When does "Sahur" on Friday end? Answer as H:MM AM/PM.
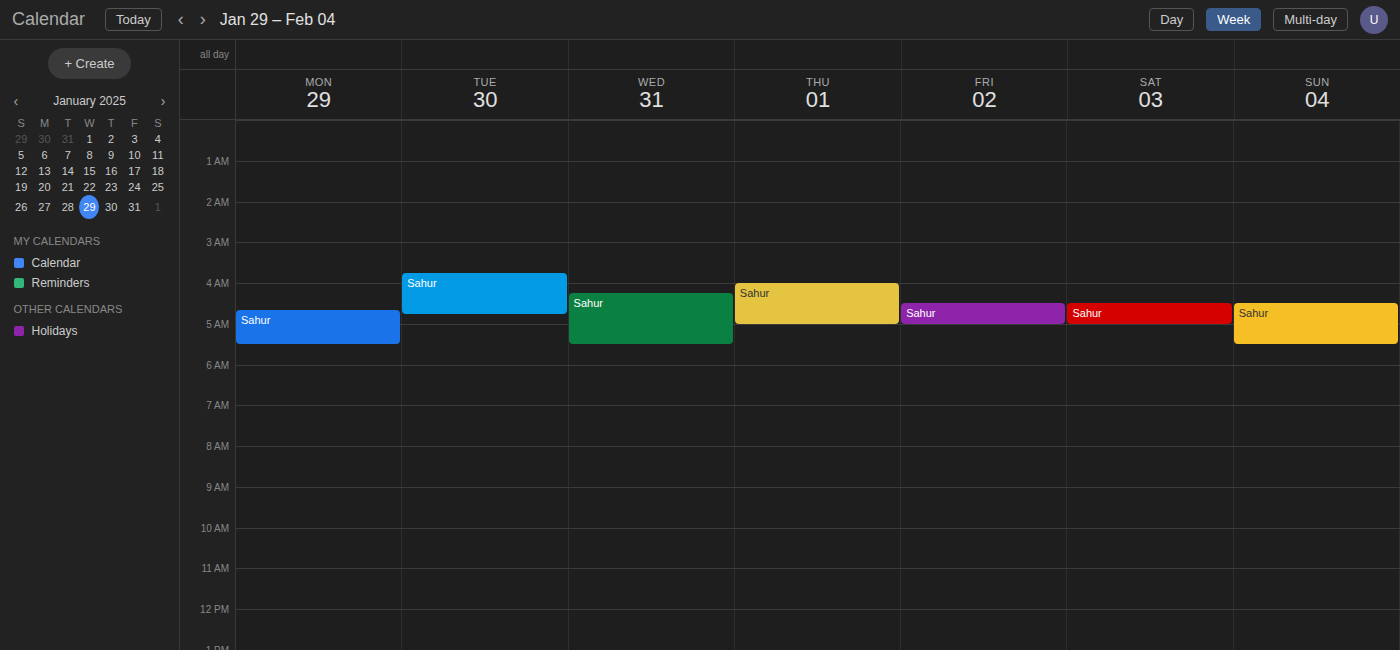
5:00 AM